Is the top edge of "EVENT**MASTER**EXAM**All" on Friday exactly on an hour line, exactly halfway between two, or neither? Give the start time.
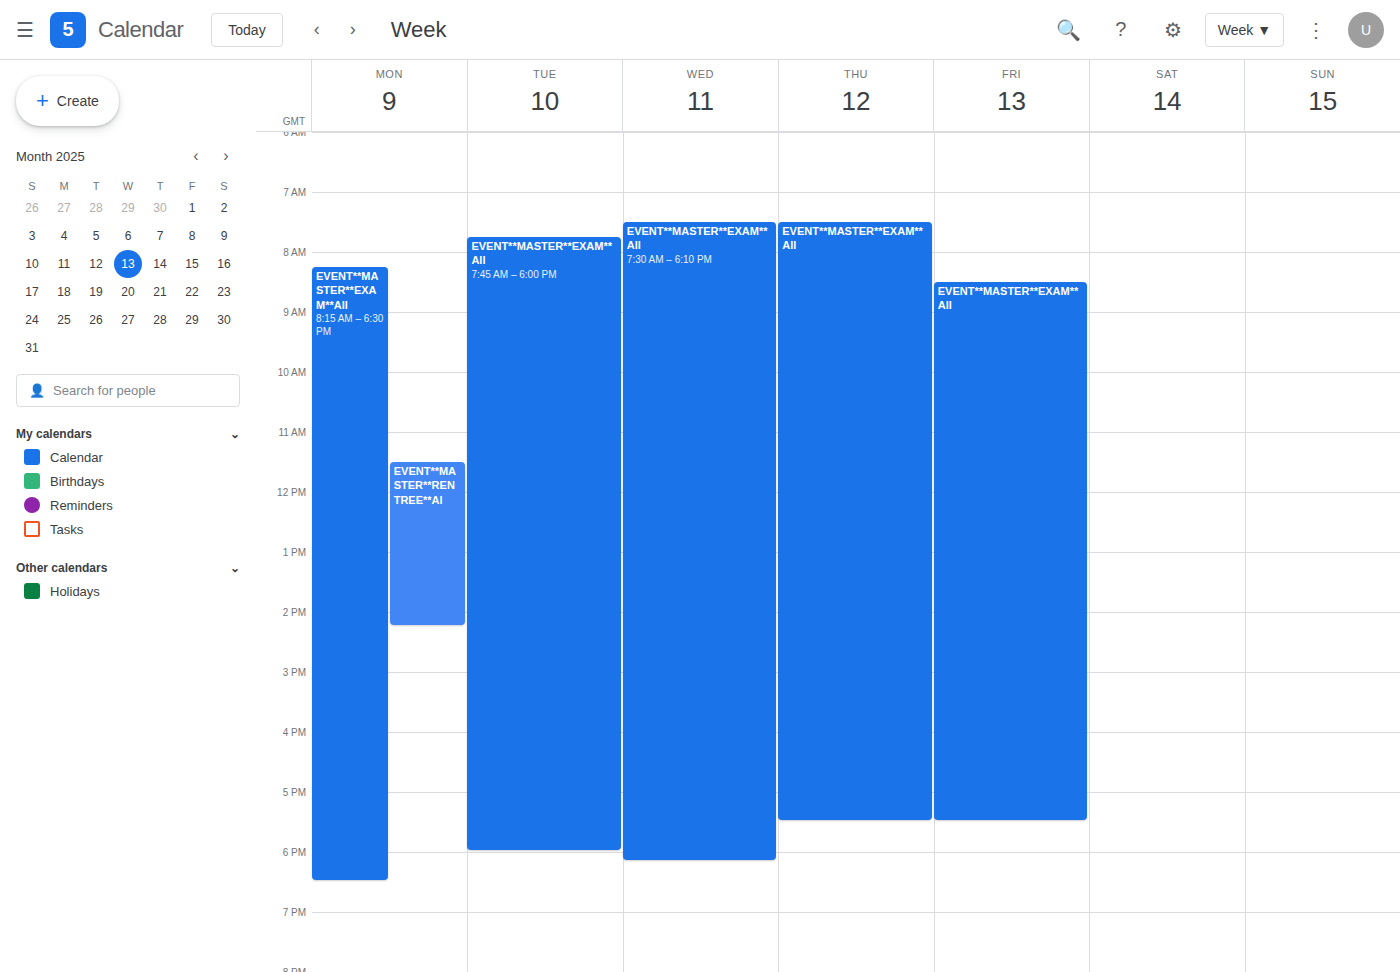
8:30 AM -- halfway between the 8 AM and 9 AM lines.